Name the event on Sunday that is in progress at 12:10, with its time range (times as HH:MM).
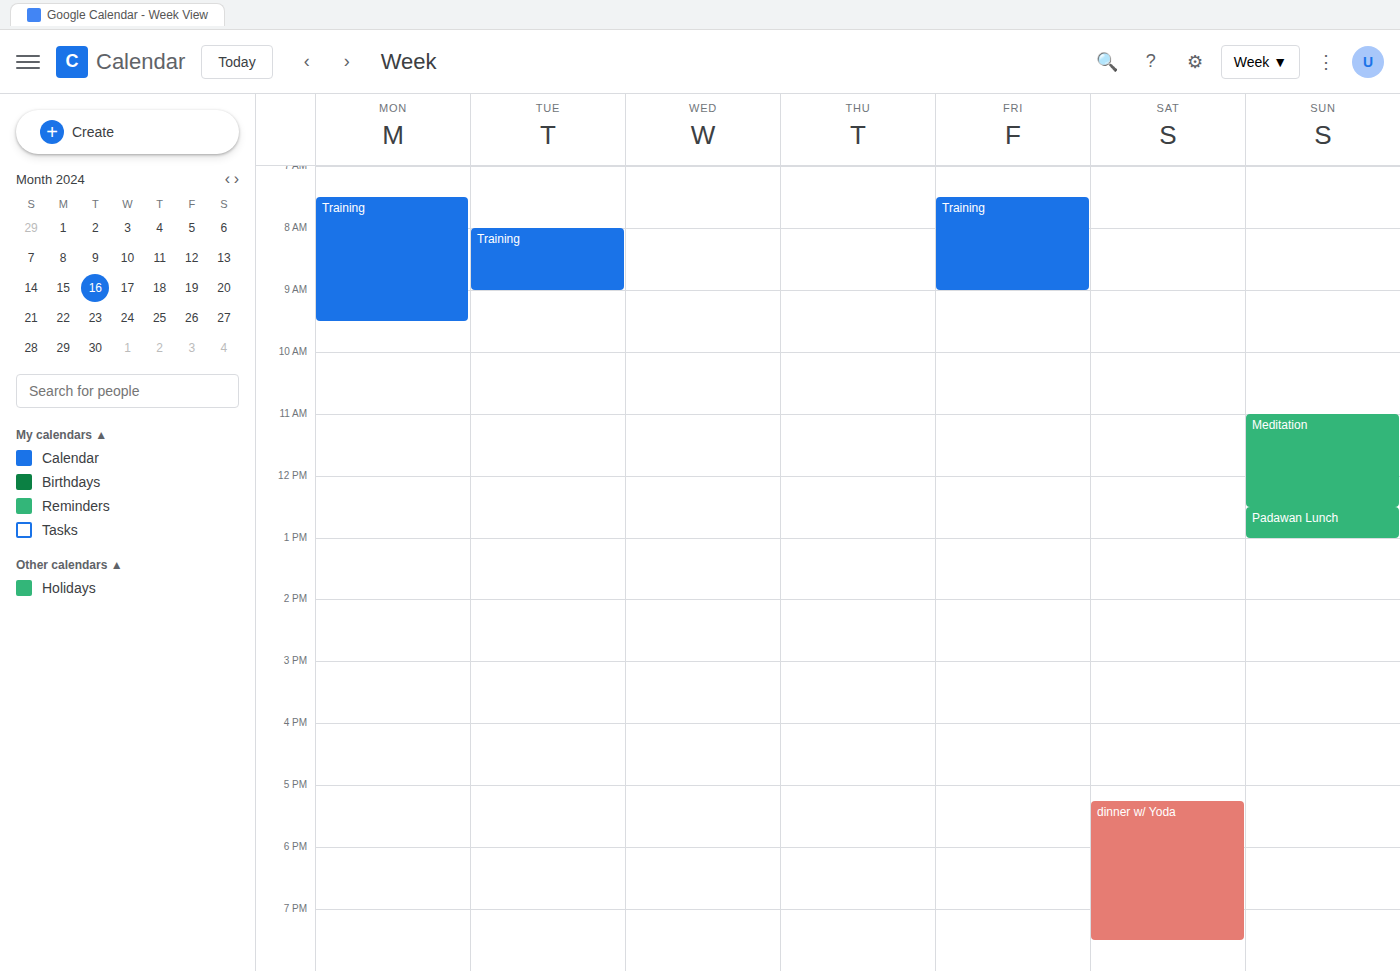
"Meditation", 11:00 to 12:30